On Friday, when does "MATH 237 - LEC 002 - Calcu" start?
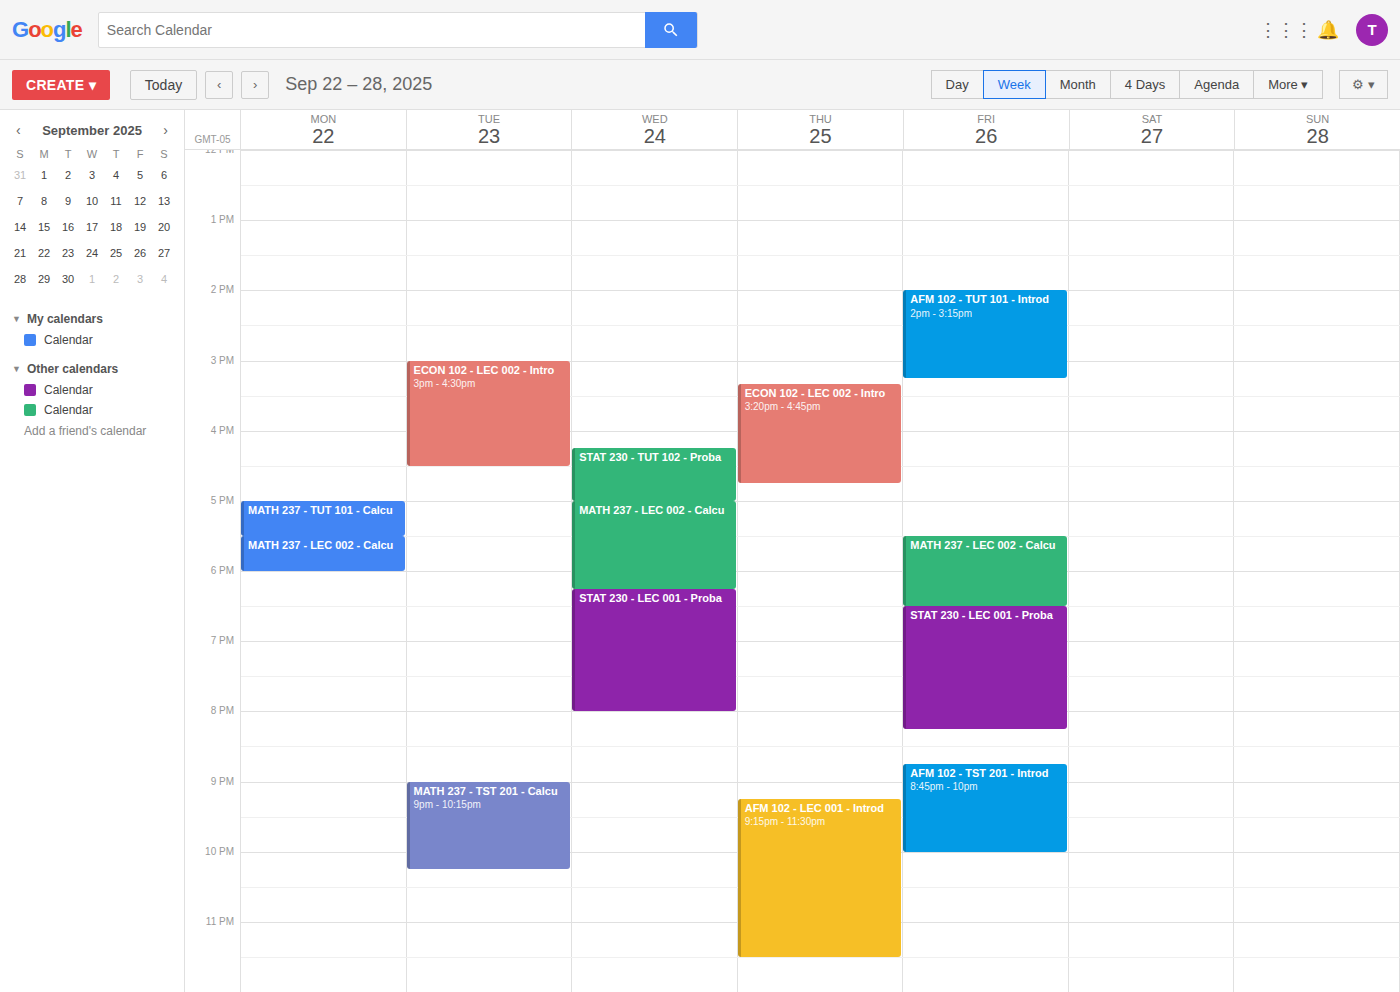
5:30 PM